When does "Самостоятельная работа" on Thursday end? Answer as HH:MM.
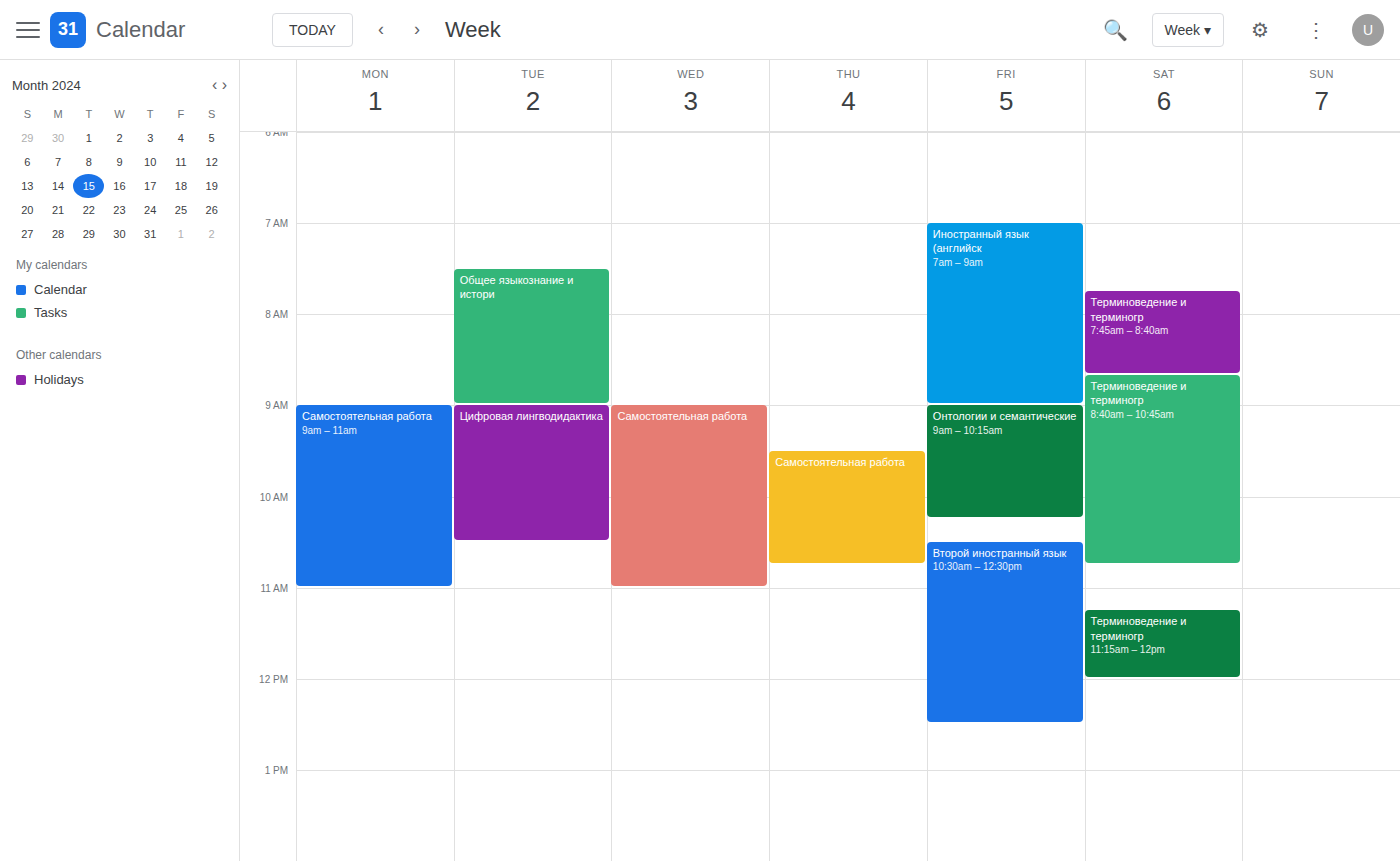
10:45